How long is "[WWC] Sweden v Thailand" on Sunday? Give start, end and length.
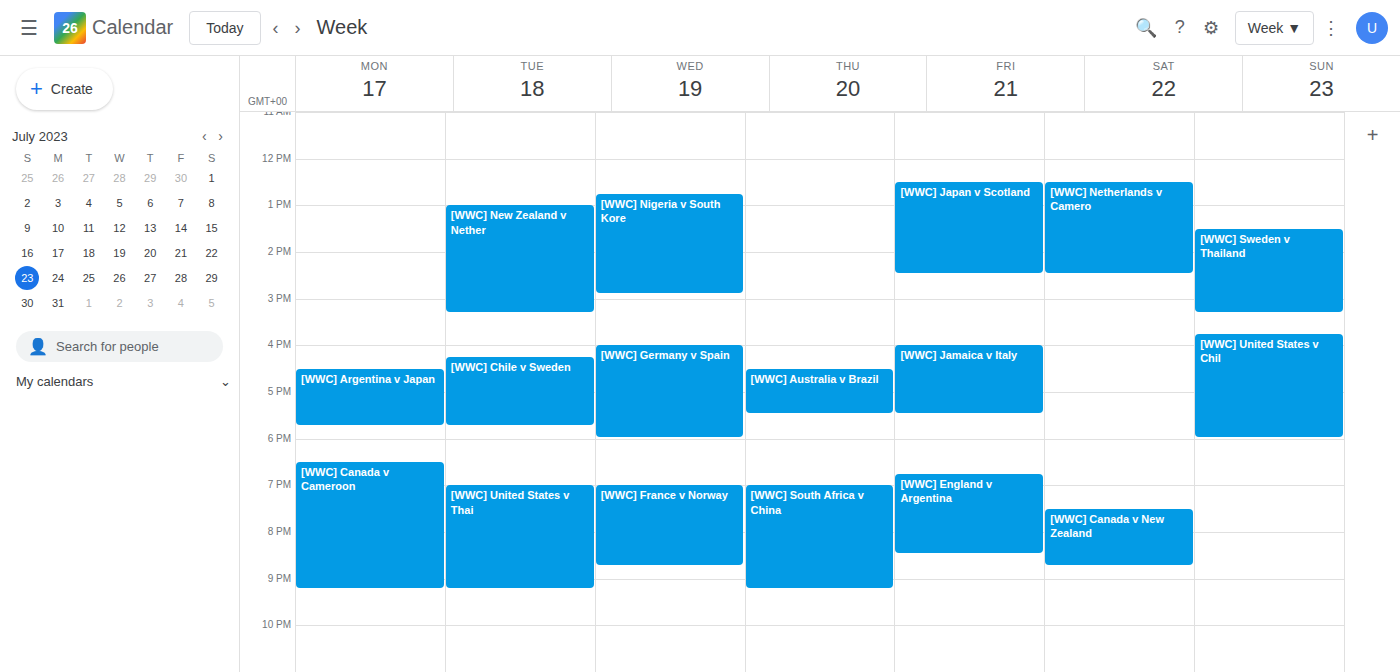
1:30 PM to 3:20 PM, 1 hour 50 minutes